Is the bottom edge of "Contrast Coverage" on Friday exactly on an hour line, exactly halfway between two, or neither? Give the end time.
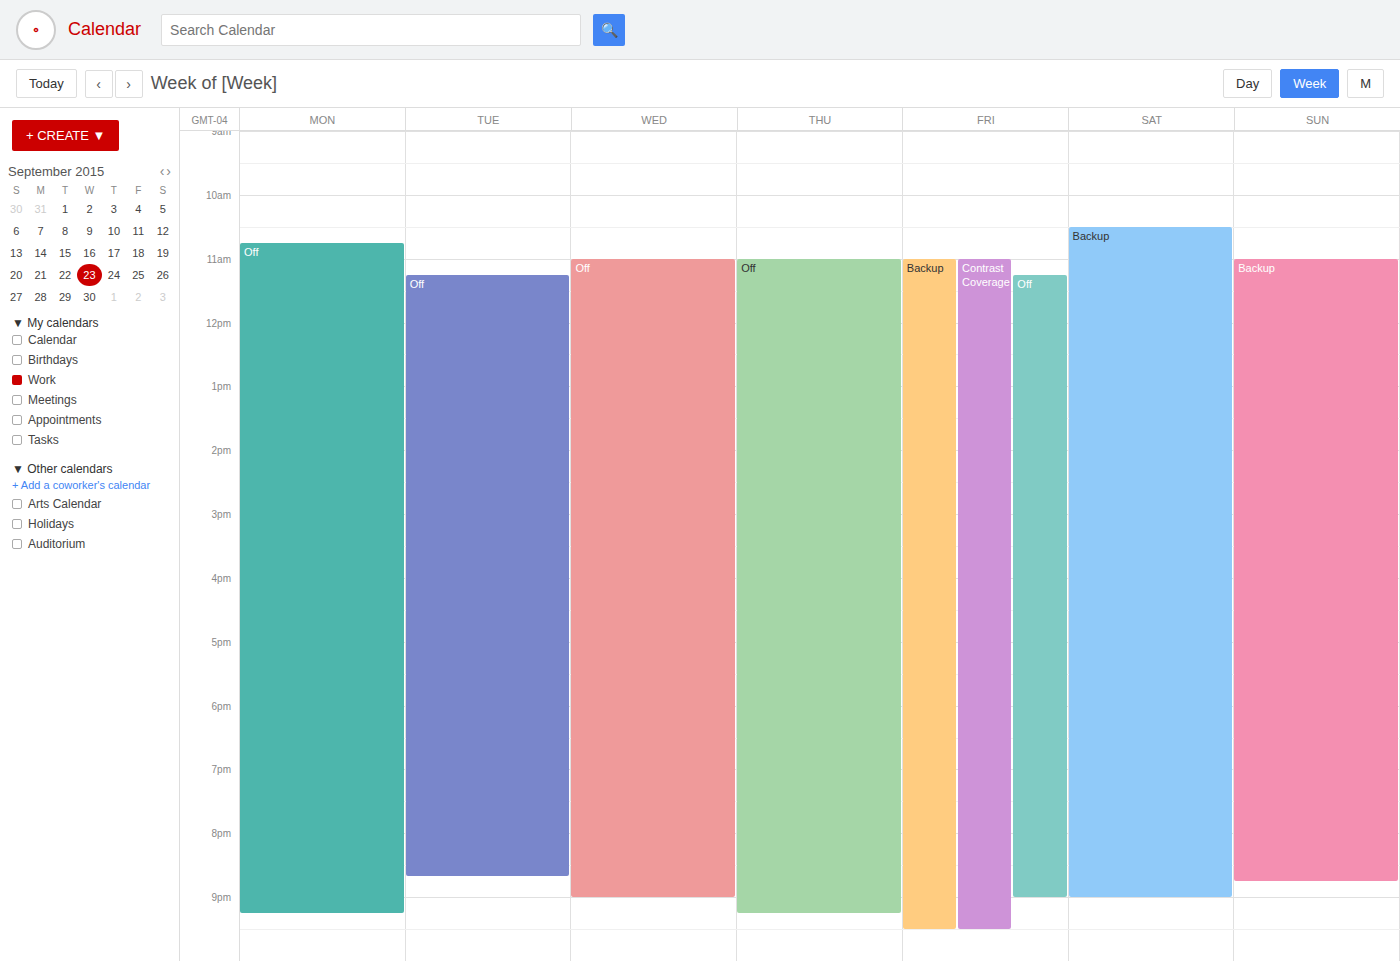
9:30 PM -- halfway between the 9 PM and 10 PM lines.